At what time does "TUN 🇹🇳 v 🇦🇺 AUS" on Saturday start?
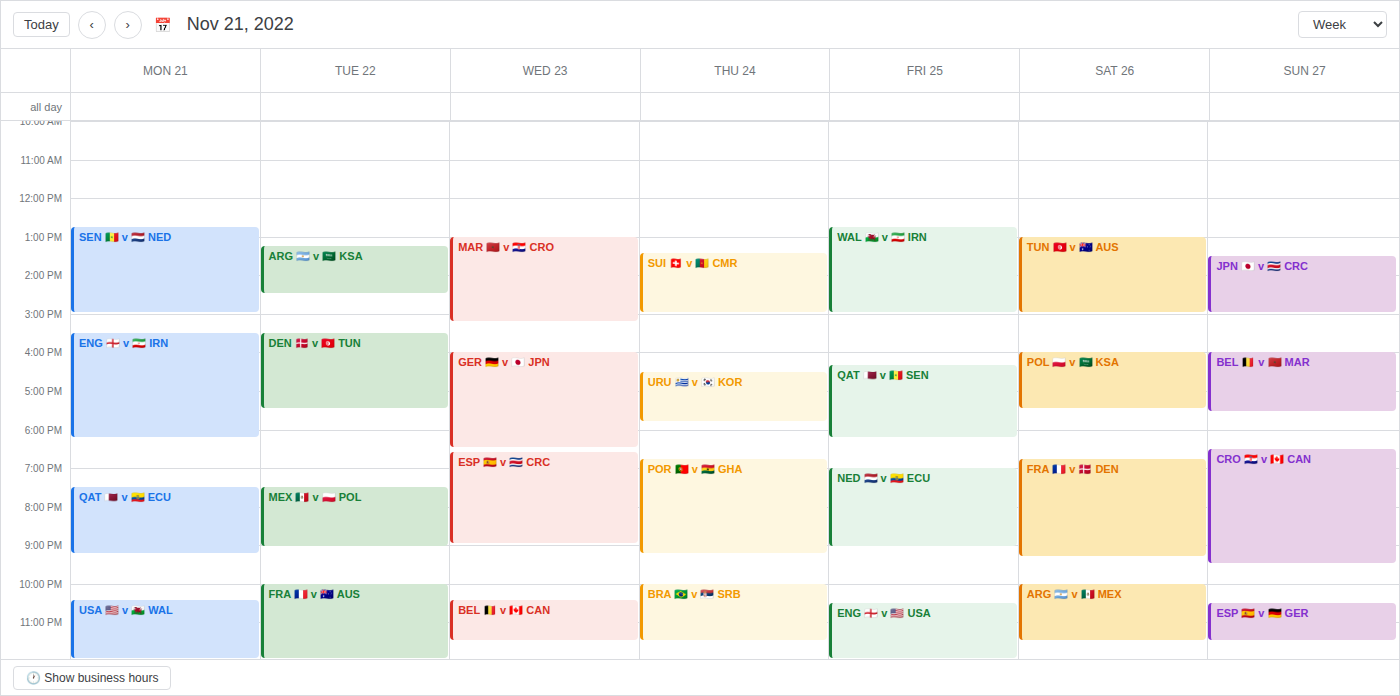
1:00 PM